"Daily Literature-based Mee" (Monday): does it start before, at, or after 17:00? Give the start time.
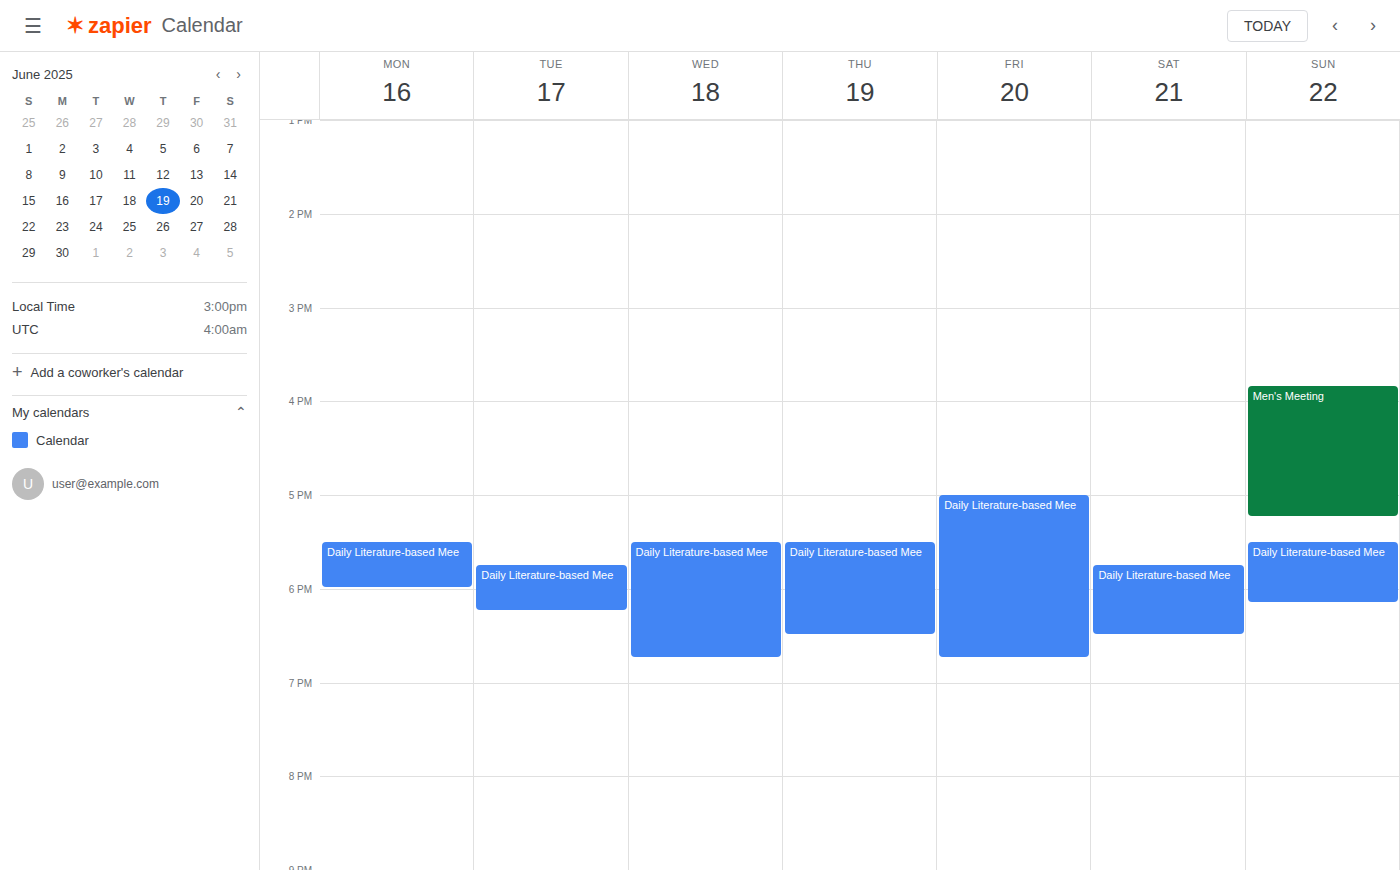
17:30 -- after 17:00, 30 minutes below the 17:00 line.